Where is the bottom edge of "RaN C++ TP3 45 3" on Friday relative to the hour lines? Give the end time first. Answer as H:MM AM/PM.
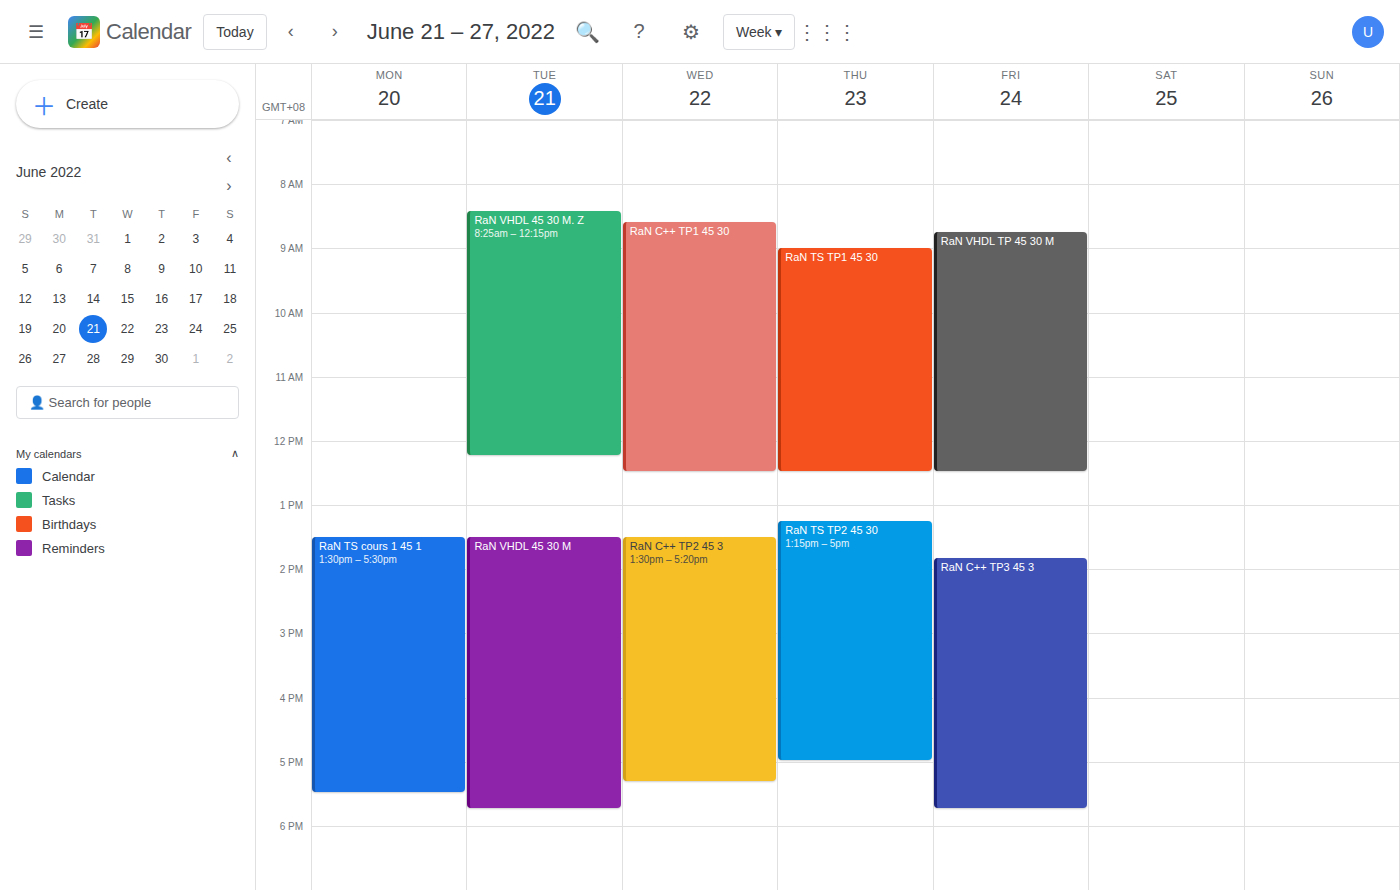
5:45 PM -- neither: three quarters of the way from the 5 PM line to the 6 PM line.